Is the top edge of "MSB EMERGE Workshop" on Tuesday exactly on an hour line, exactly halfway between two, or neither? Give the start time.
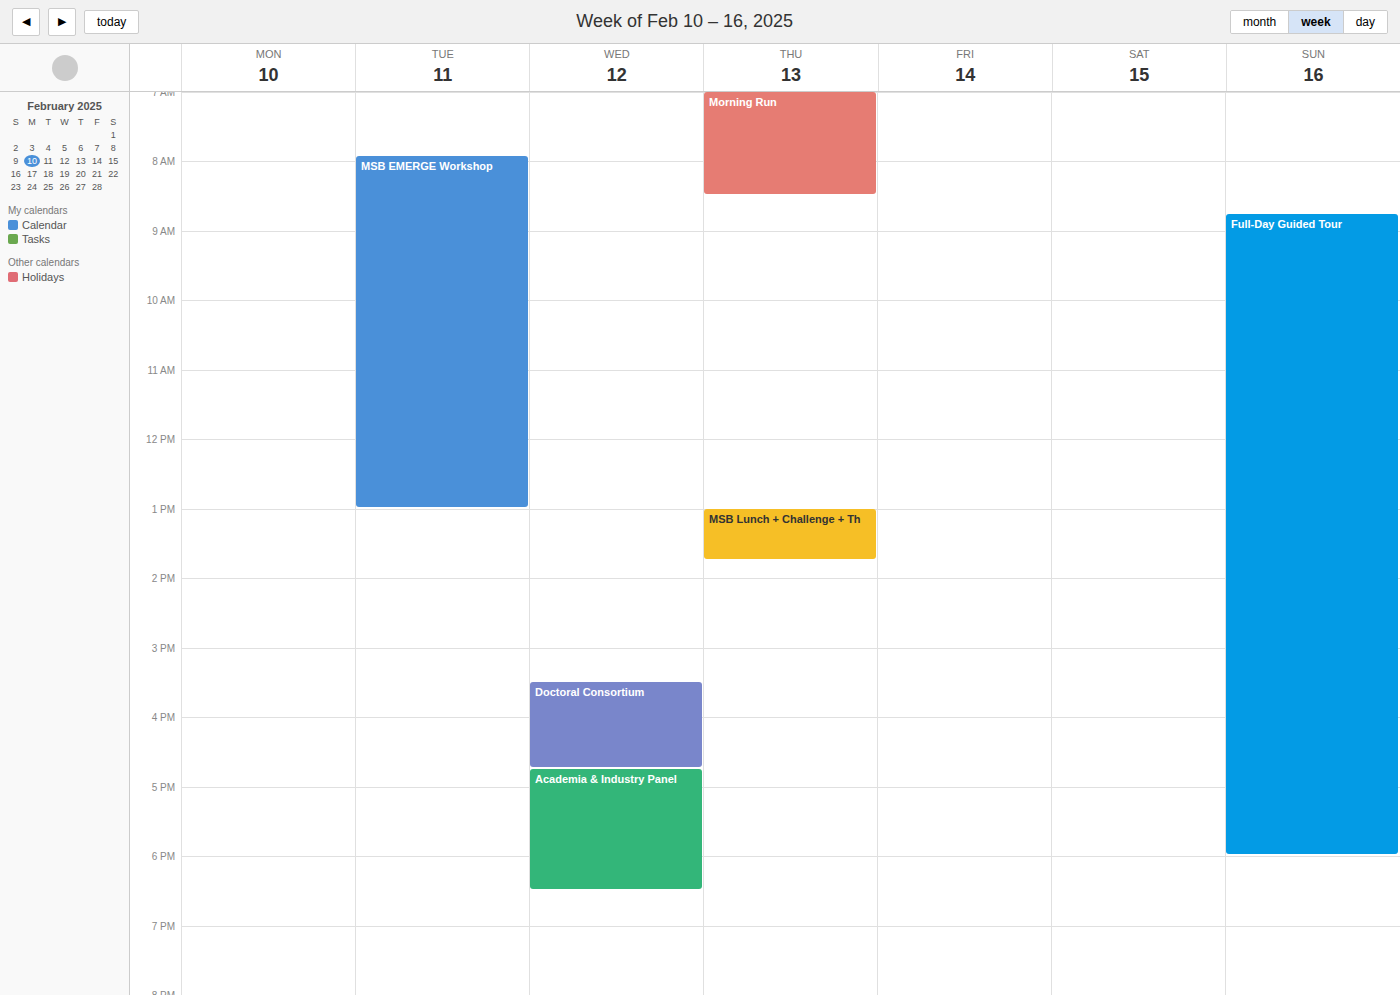
7:55 AM -- neither: 55 minutes below the 7 AM line and 5 minutes above the 8 AM line.